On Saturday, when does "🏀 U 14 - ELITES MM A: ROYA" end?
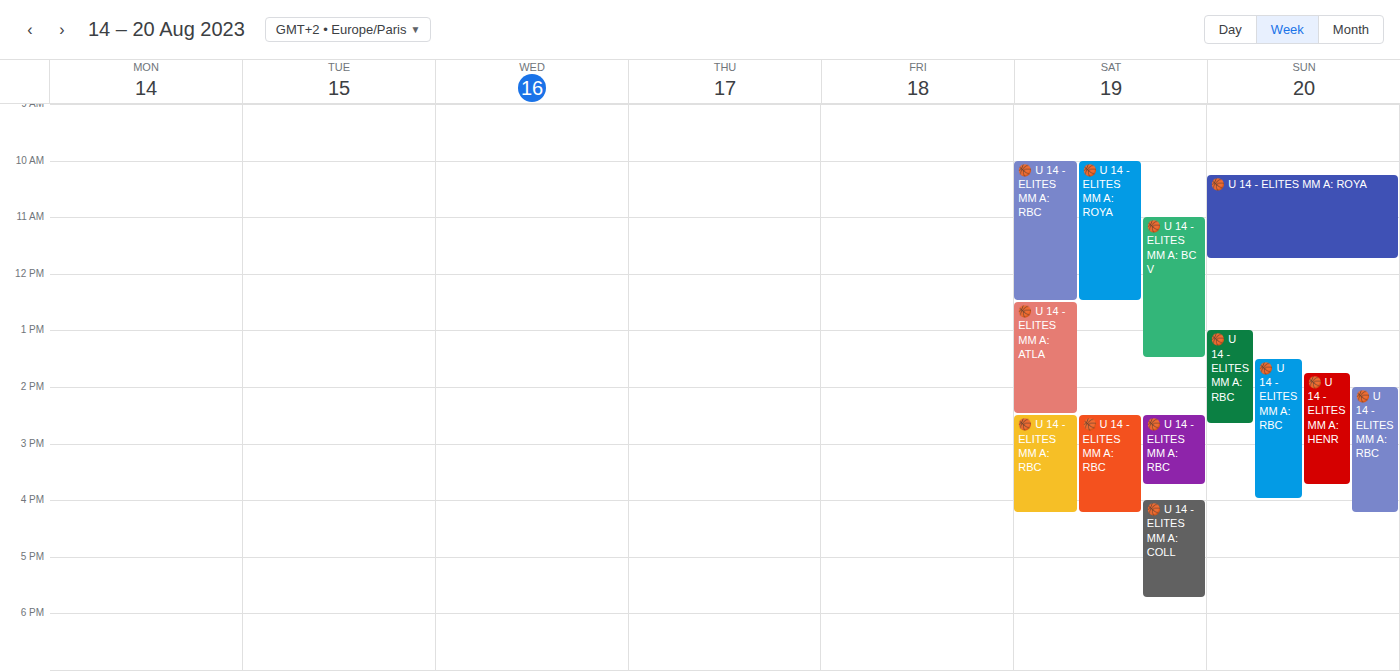
12:30 PM